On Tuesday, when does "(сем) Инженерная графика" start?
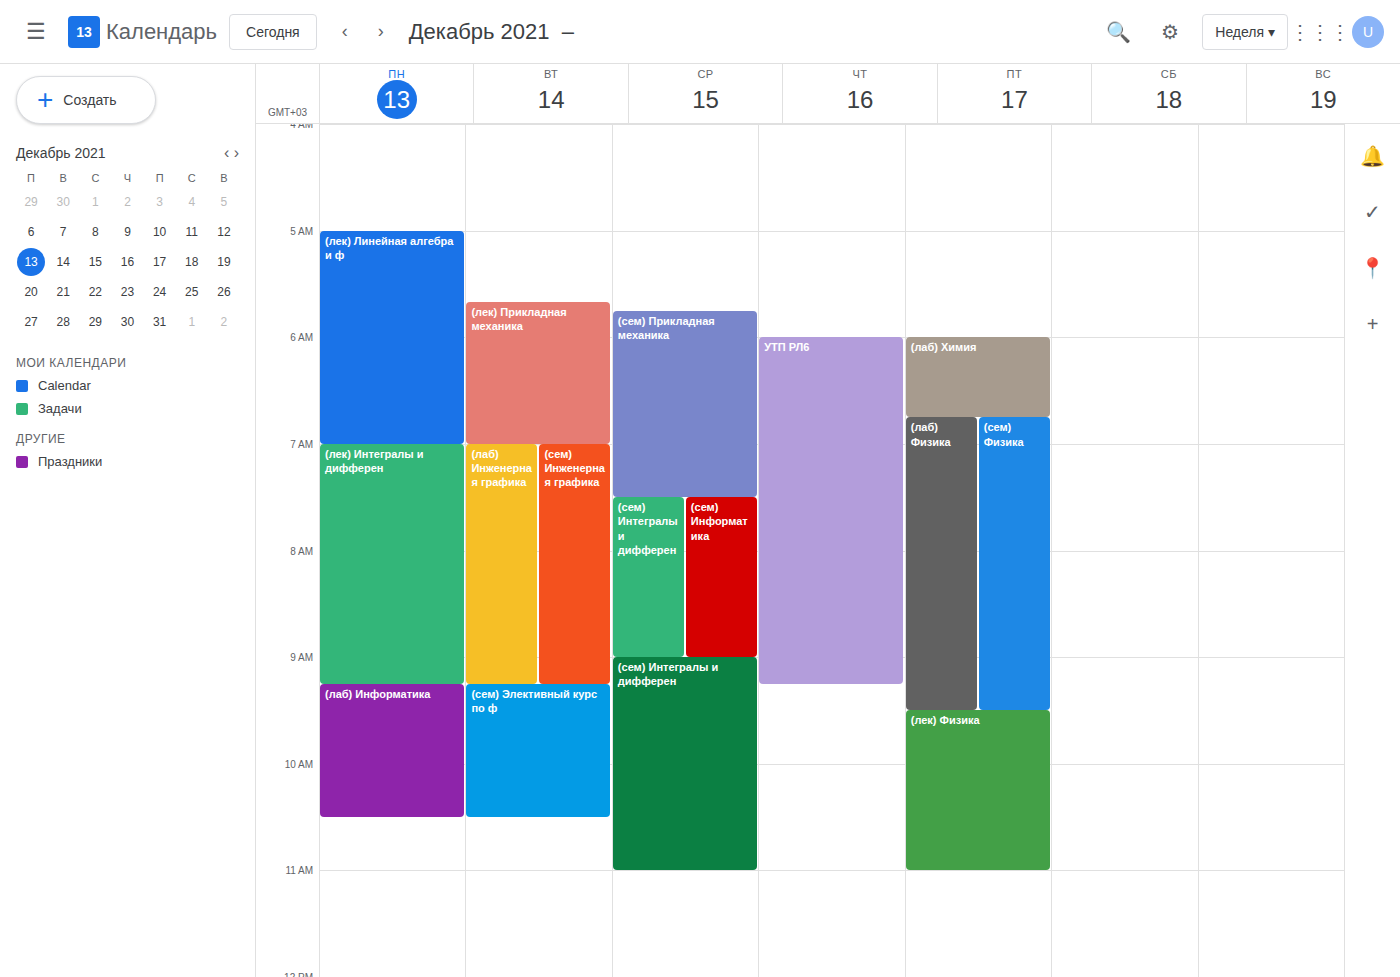
7:00 AM